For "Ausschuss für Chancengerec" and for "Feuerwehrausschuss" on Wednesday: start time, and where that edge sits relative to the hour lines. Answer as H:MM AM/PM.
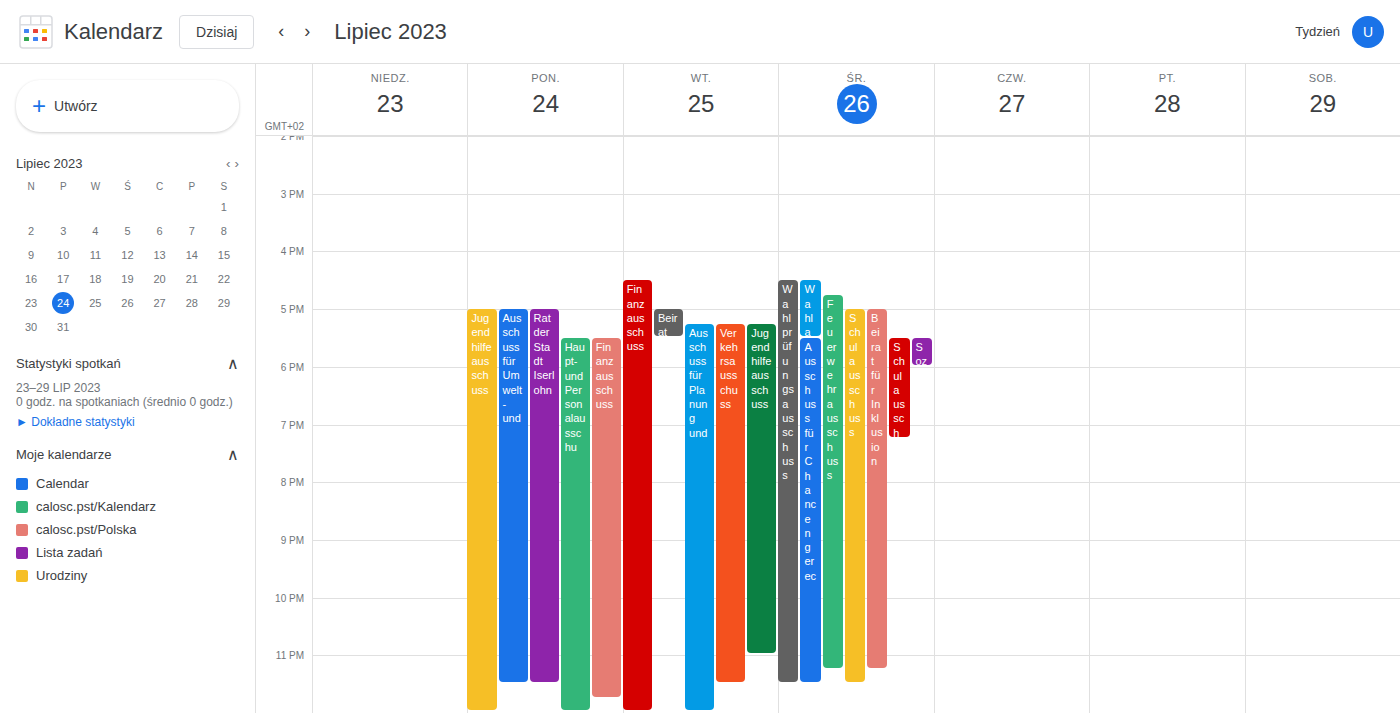
"Ausschuss für Chancengerec": 5:30 PM, halfway between the 5 PM and 6 PM lines. "Feuerwehrausschuss": 4:45 PM, neither: three quarters of the way from the 4 PM line to the 5 PM line.